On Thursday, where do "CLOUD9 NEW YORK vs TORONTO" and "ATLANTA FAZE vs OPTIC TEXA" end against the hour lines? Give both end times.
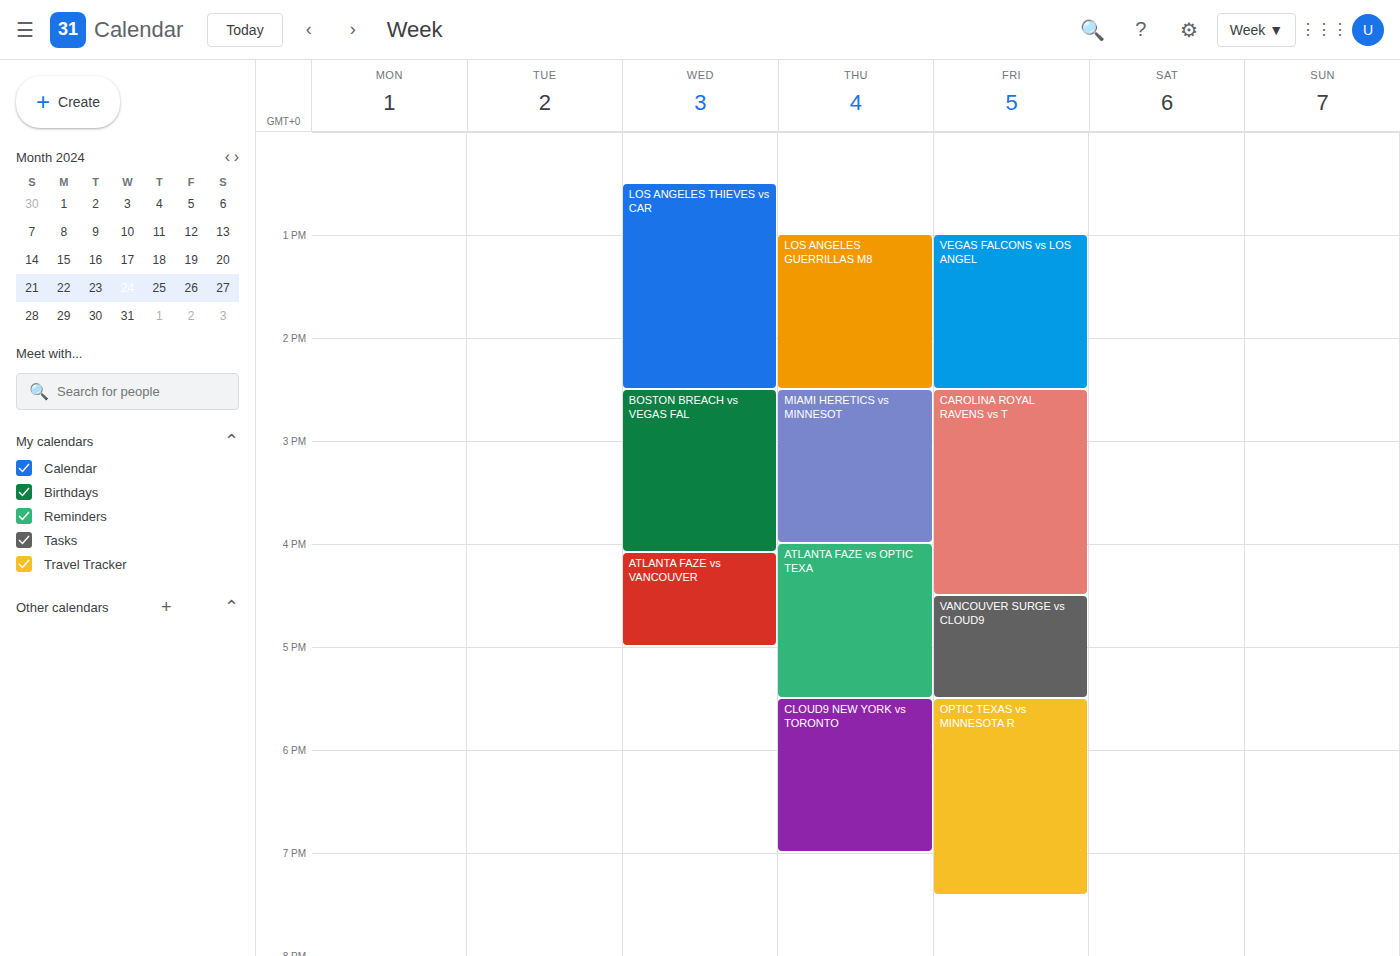
"CLOUD9 NEW YORK vs TORONTO": 7:00 PM, exactly on the 7 PM line. "ATLANTA FAZE vs OPTIC TEXA": 5:30 PM, halfway between the 5 PM and 6 PM lines.